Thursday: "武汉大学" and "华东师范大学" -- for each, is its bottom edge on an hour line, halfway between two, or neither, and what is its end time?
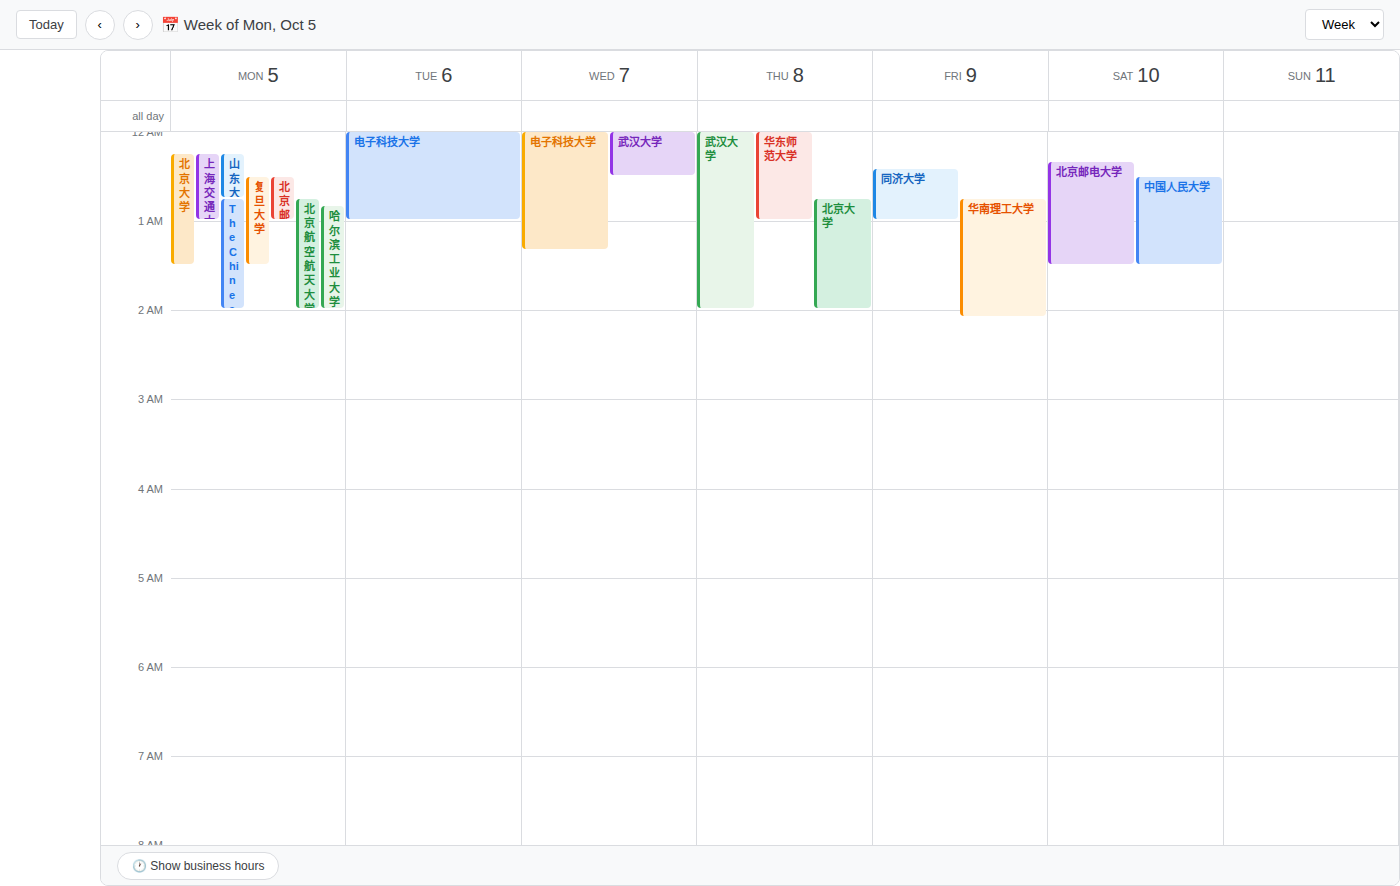
"武汉大学": 2:00 AM, exactly on the 2 AM line. "华东师范大学": 1:00 AM, exactly on the 1 AM line.